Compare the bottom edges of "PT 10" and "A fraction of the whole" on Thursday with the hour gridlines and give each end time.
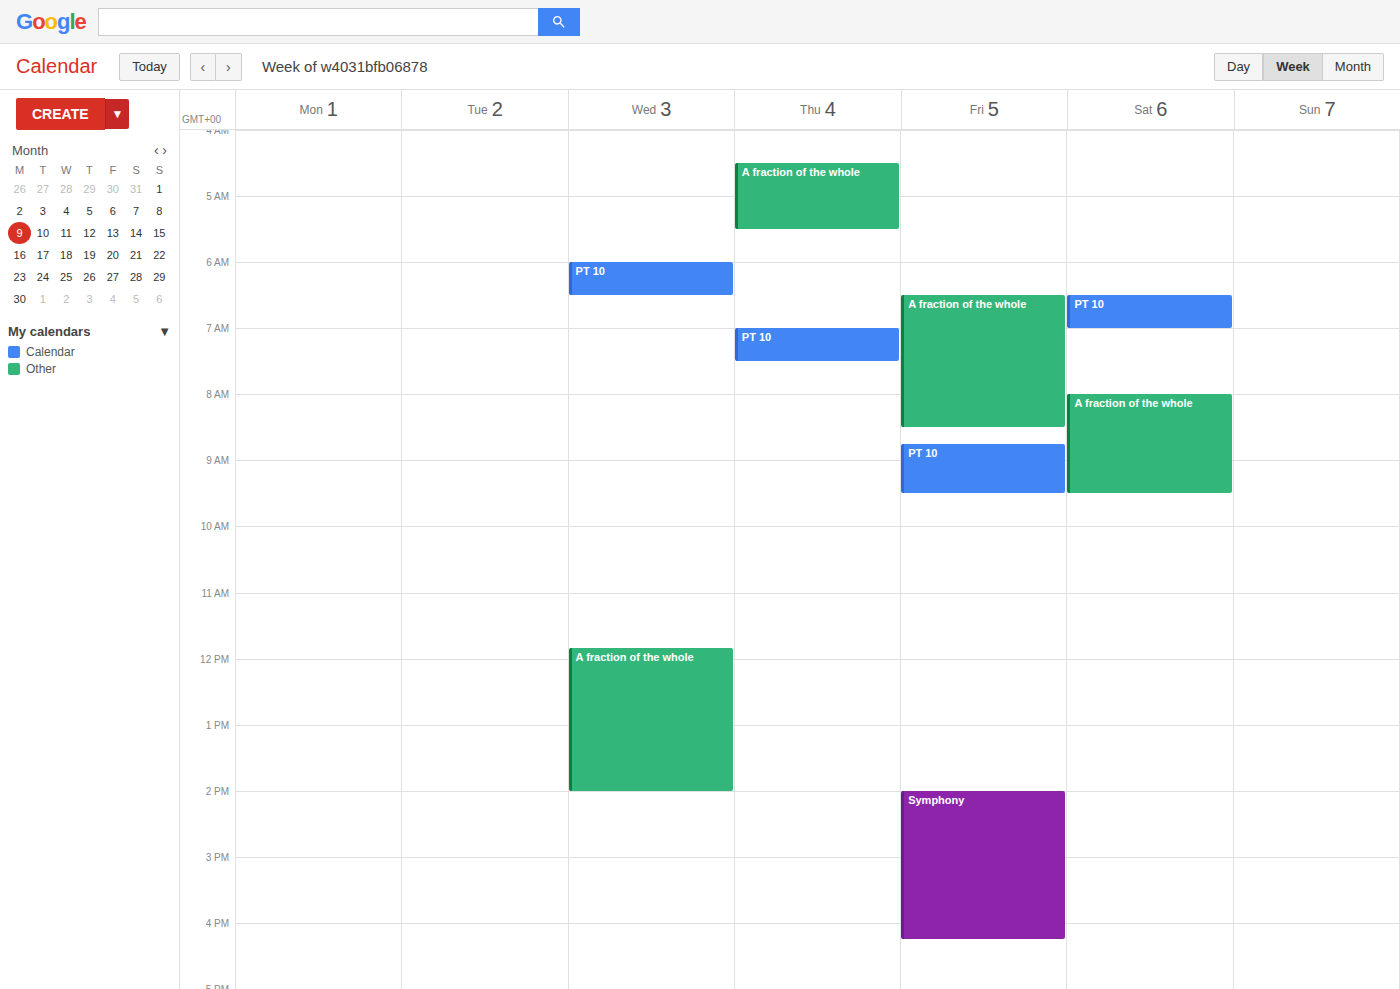
"PT 10": 7:30 AM, halfway between the 7 AM and 8 AM lines. "A fraction of the whole": 5:30 AM, halfway between the 5 AM and 6 AM lines.